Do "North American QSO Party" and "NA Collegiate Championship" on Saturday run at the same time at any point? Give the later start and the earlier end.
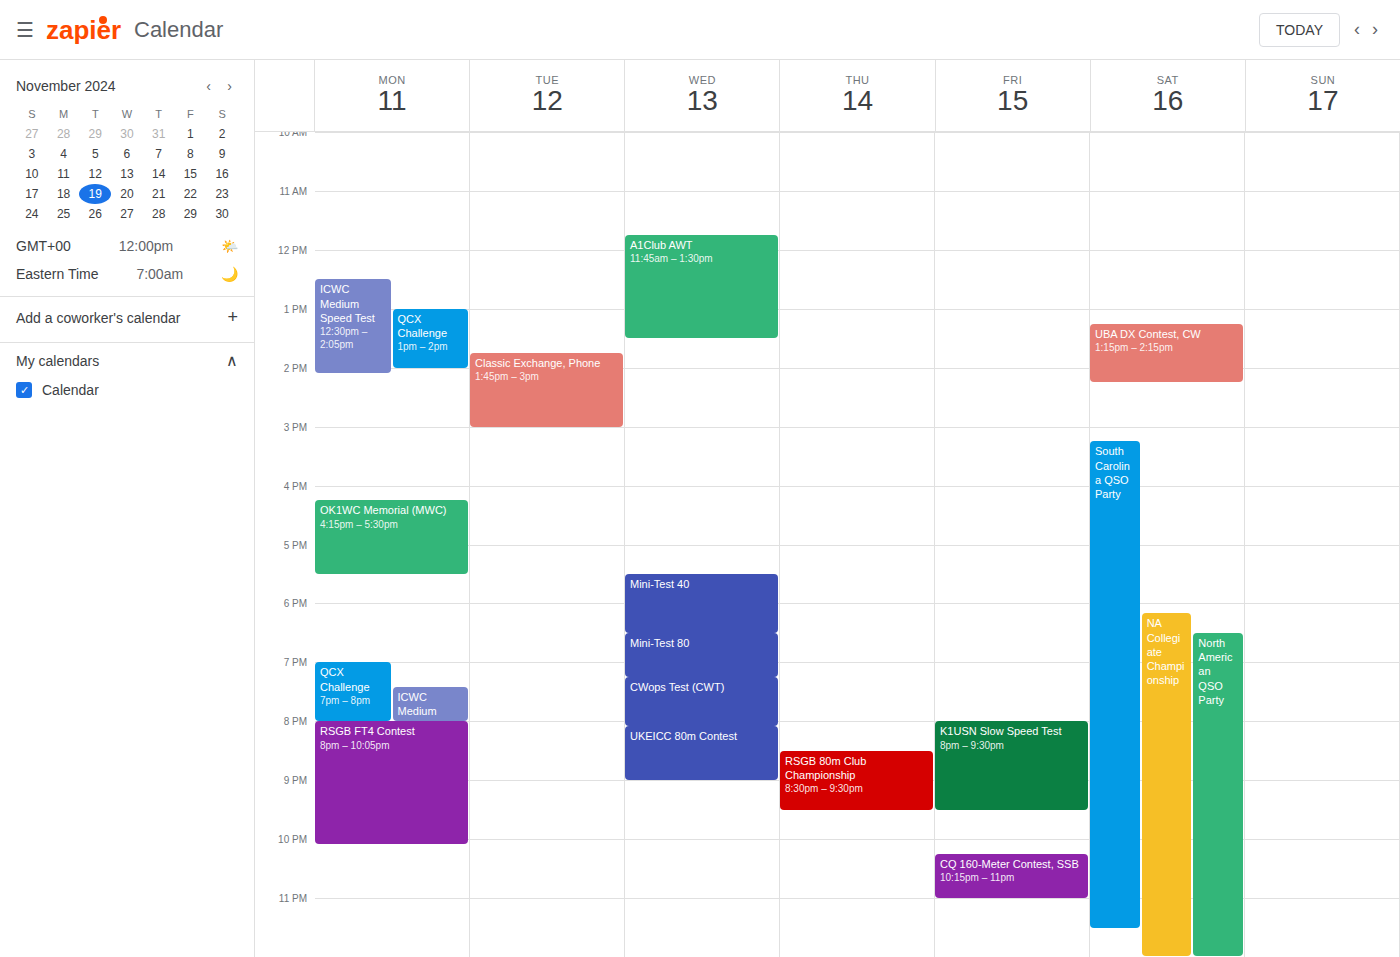
"North American QSO Party" starts at 6:30 PM, before "NA Collegiate Championship" ends at 12:00 AM -- they overlap.